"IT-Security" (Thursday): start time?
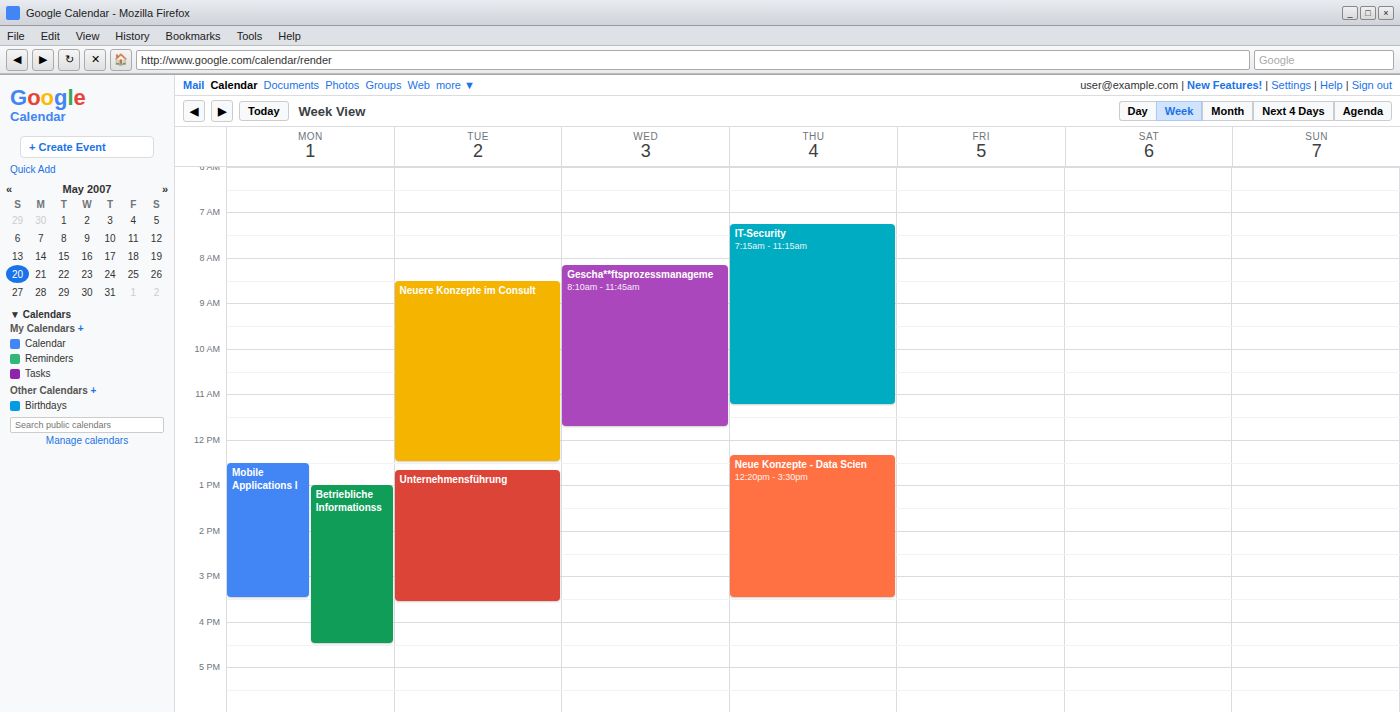
7:15 AM